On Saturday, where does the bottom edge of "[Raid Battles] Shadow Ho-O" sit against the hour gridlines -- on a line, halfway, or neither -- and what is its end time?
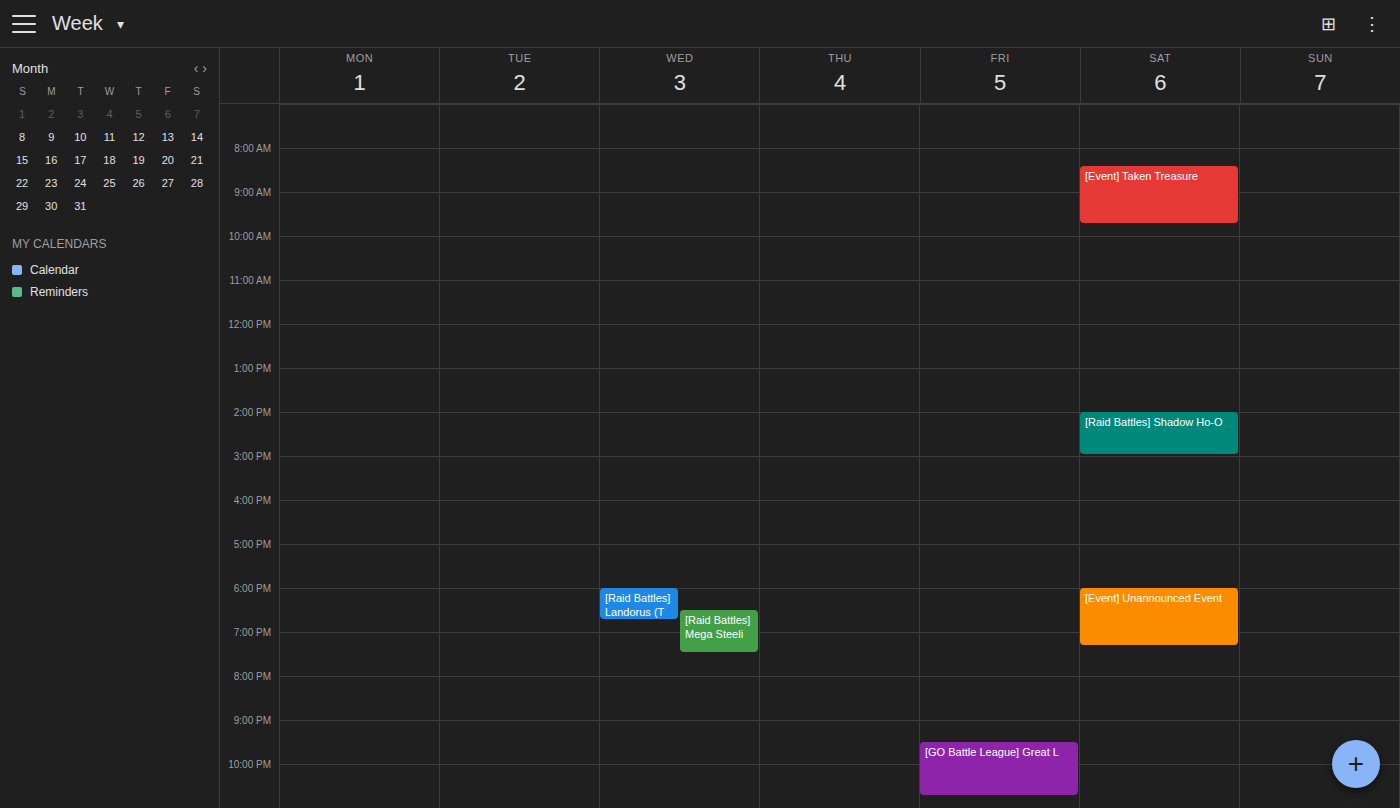
3:00 PM -- exactly on the 3 PM line.